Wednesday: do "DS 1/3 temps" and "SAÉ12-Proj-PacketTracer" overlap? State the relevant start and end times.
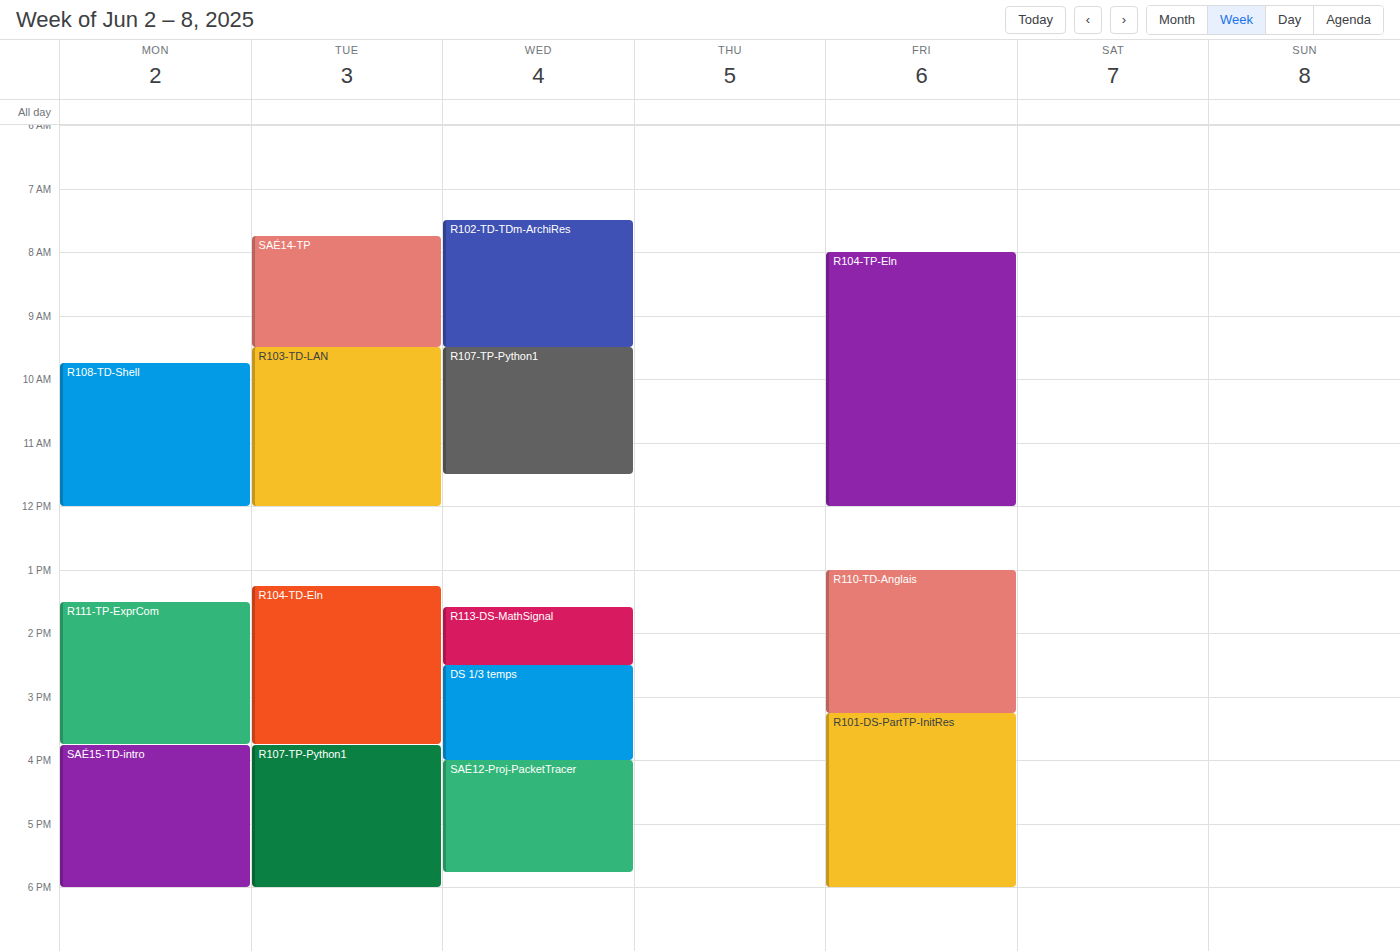
"DS 1/3 temps" ends at 4:00 PM, exactly when "SAÉ12-Proj-PacketTracer" starts -- they touch but do not overlap.